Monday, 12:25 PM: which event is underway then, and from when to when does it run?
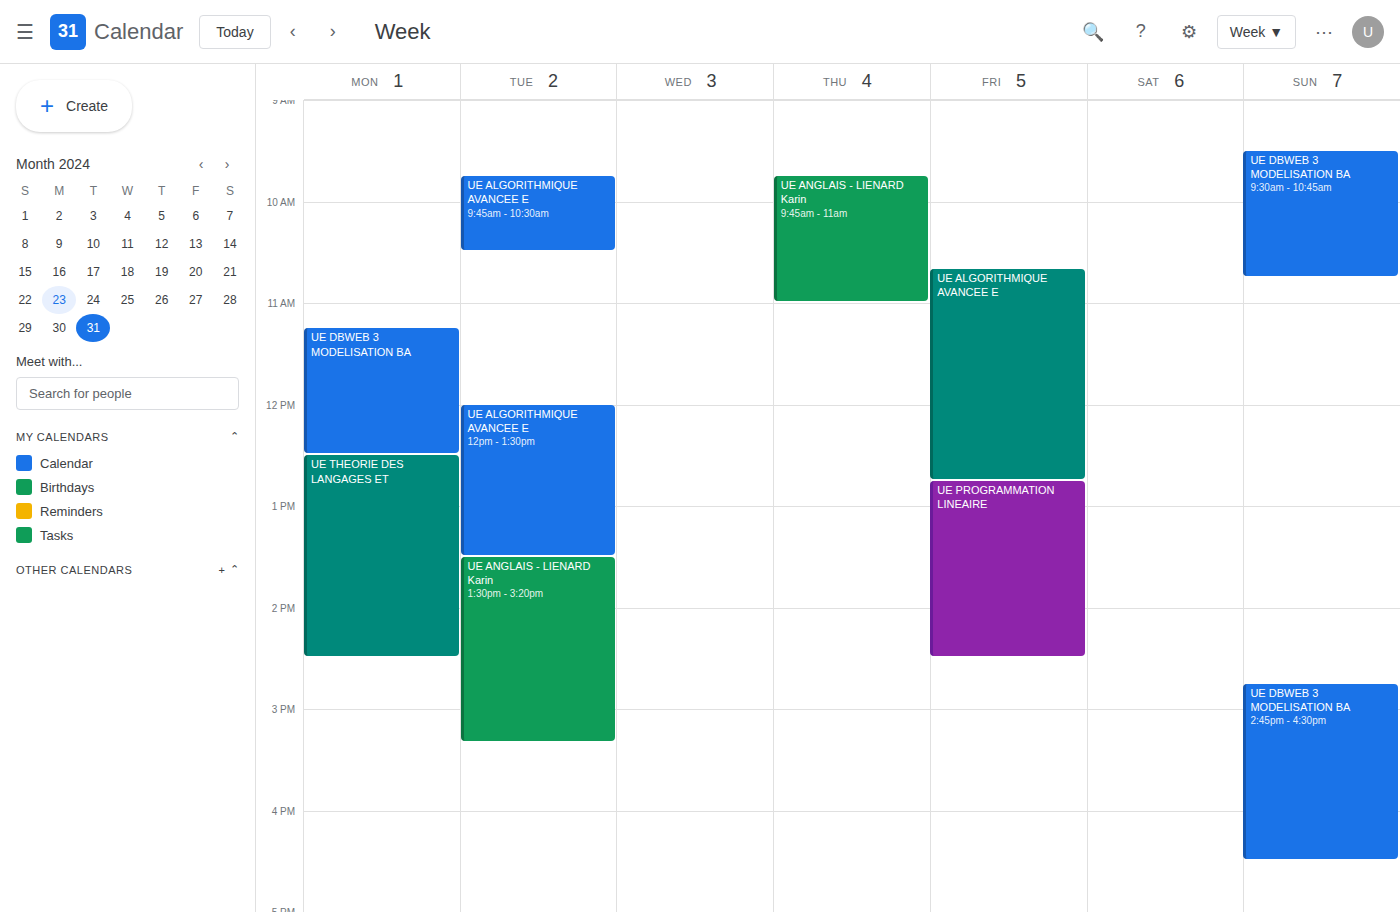
"UE DBWEB 3 MODELISATION BA", 11:15 AM to 12:30 PM